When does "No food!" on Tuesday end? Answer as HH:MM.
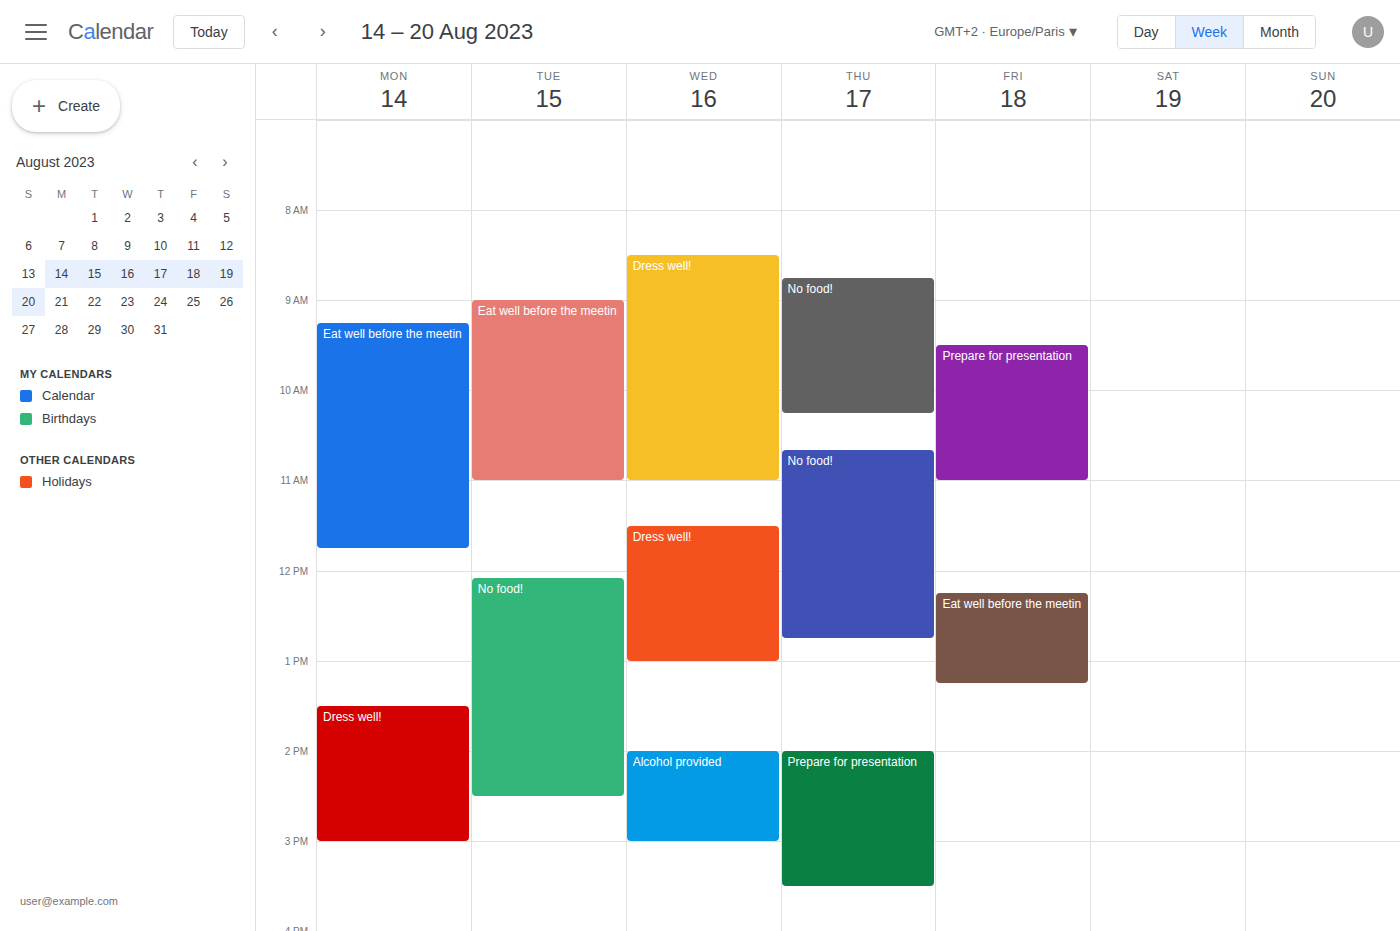
14:30